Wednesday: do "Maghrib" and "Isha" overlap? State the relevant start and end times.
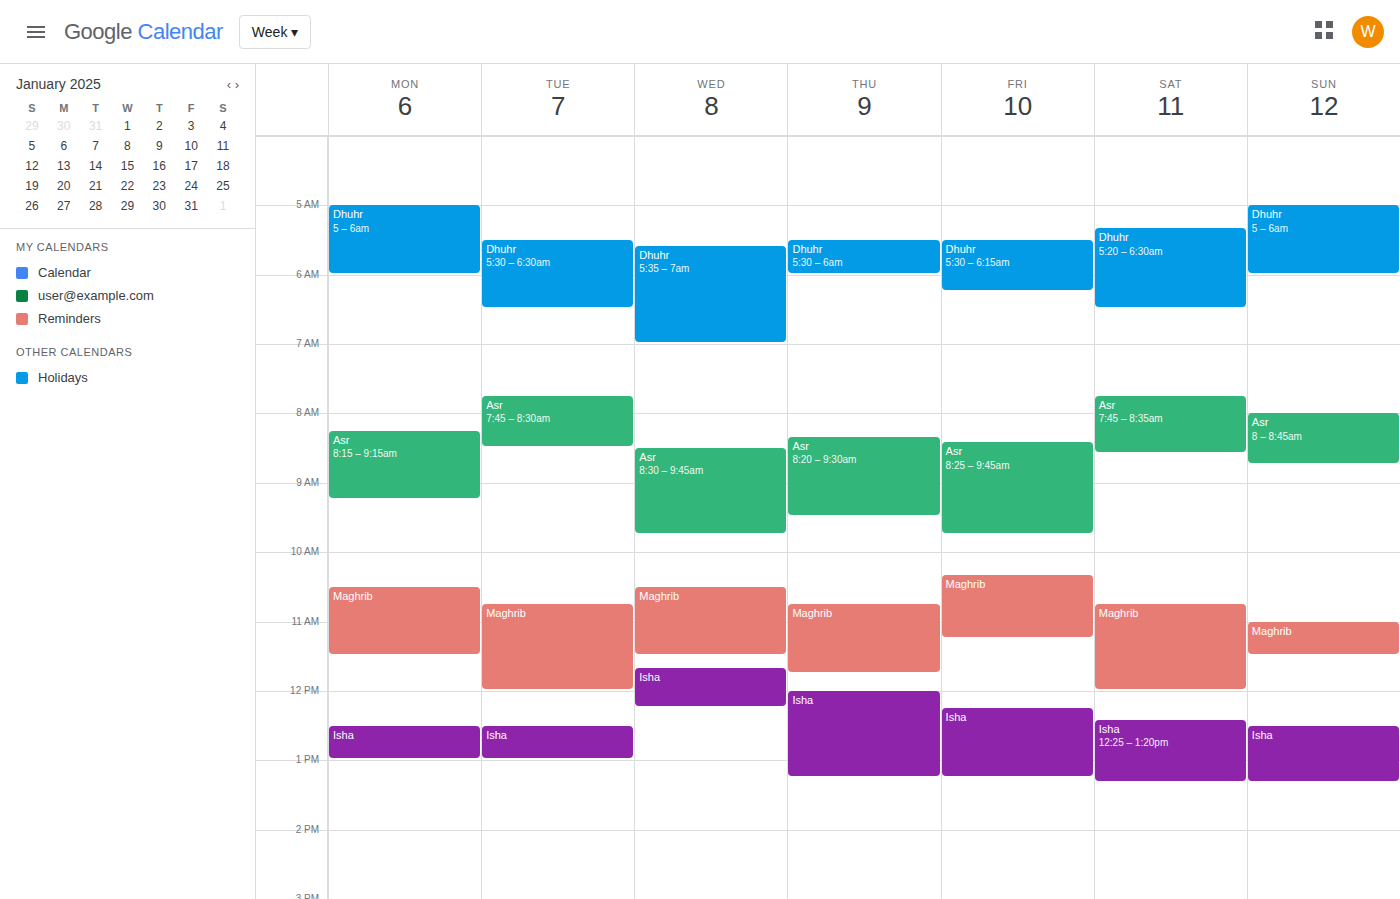
"Maghrib" ends at 11:30 AM and "Isha" starts at 11:40 AM -- no overlap.